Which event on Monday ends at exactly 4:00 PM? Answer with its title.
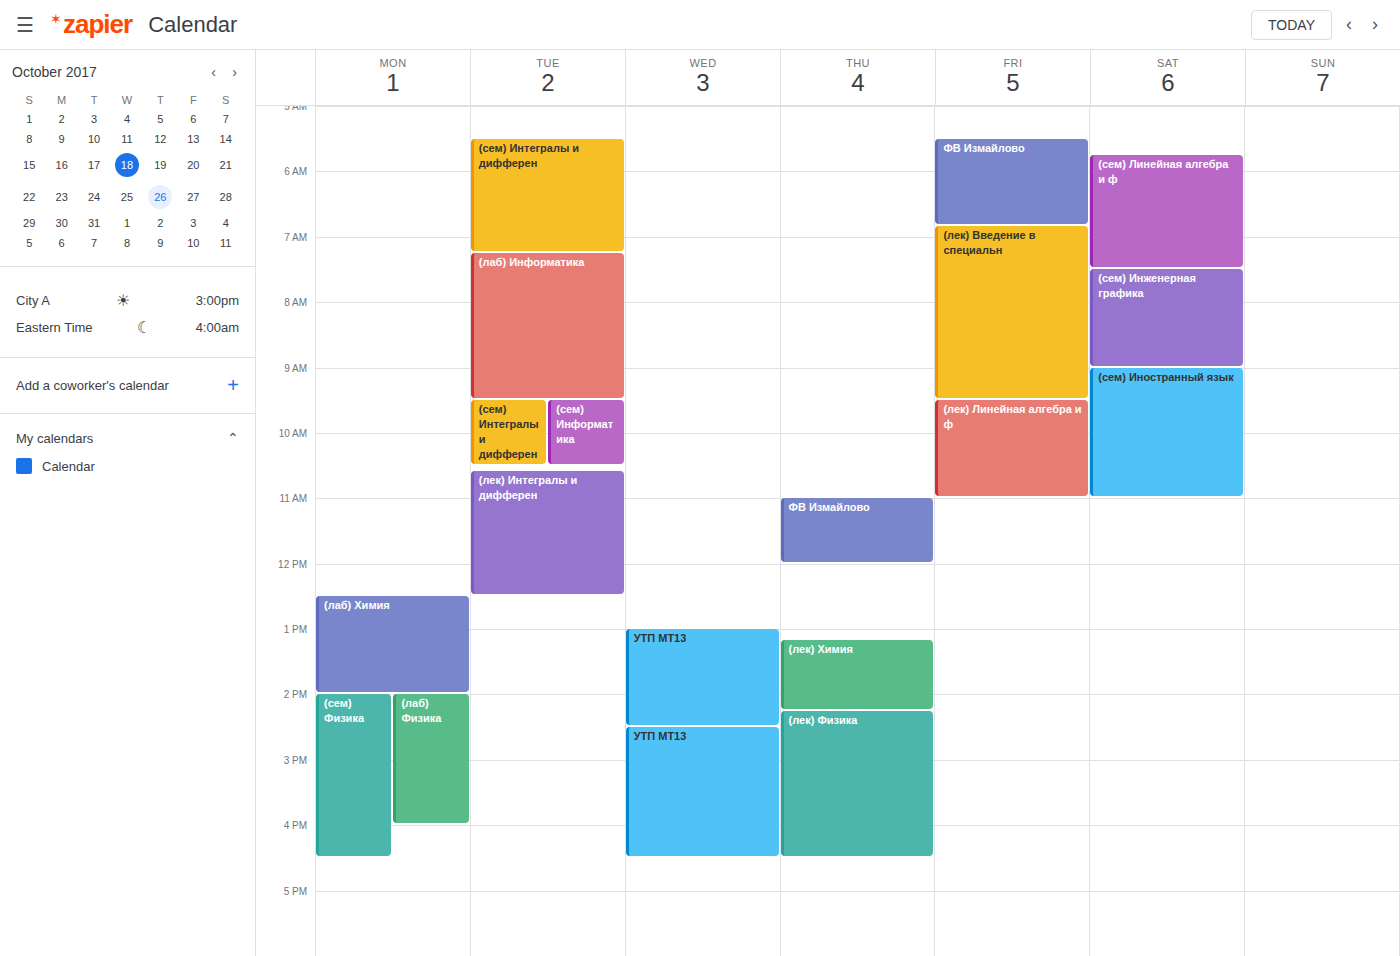
"(лаб) Физика"